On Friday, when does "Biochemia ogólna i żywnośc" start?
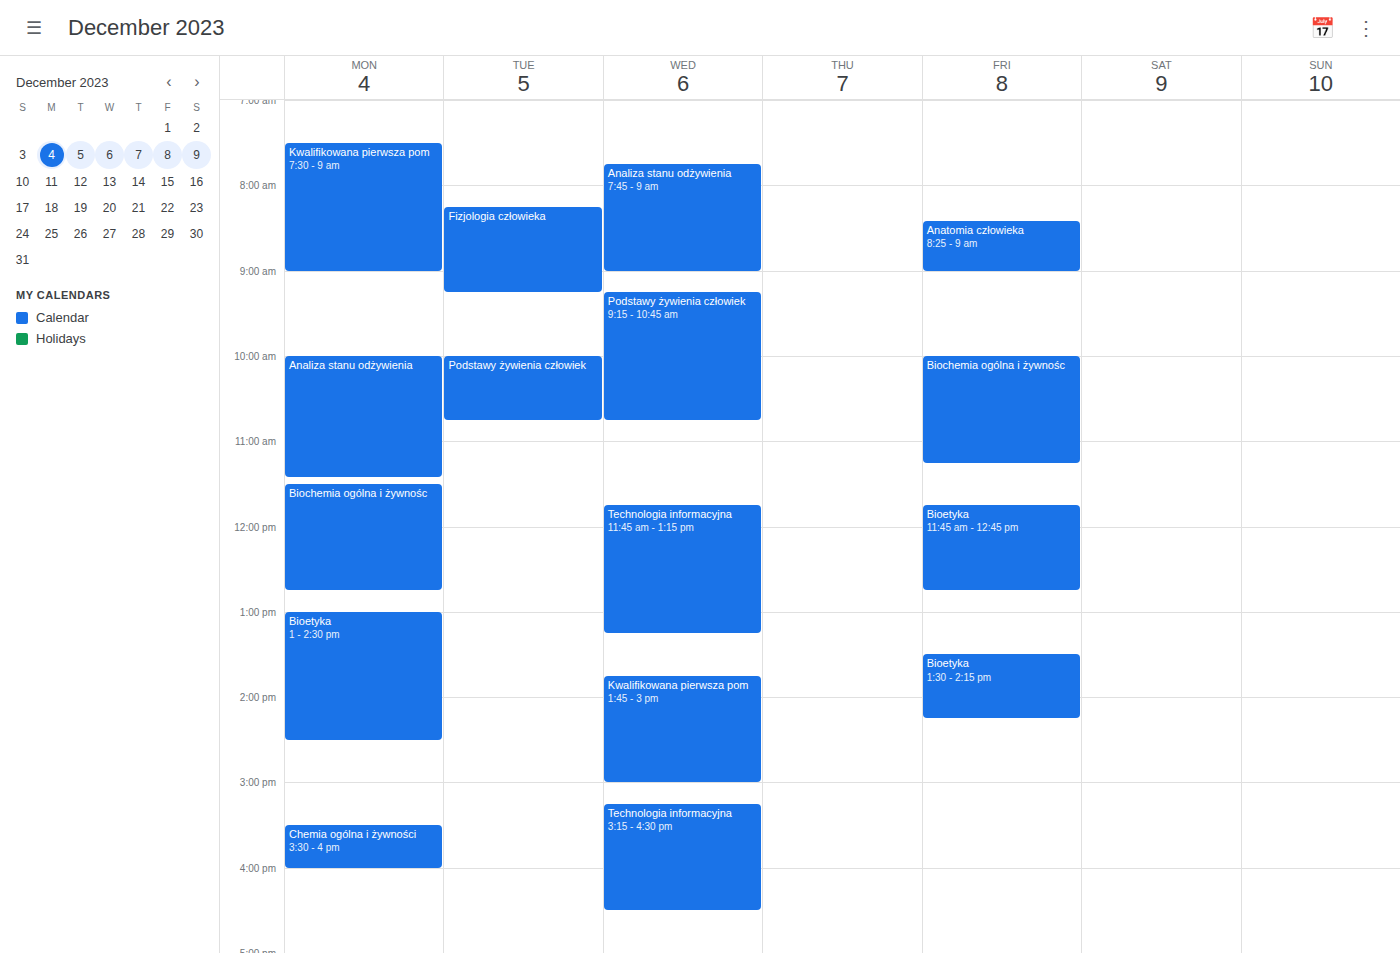
10:00